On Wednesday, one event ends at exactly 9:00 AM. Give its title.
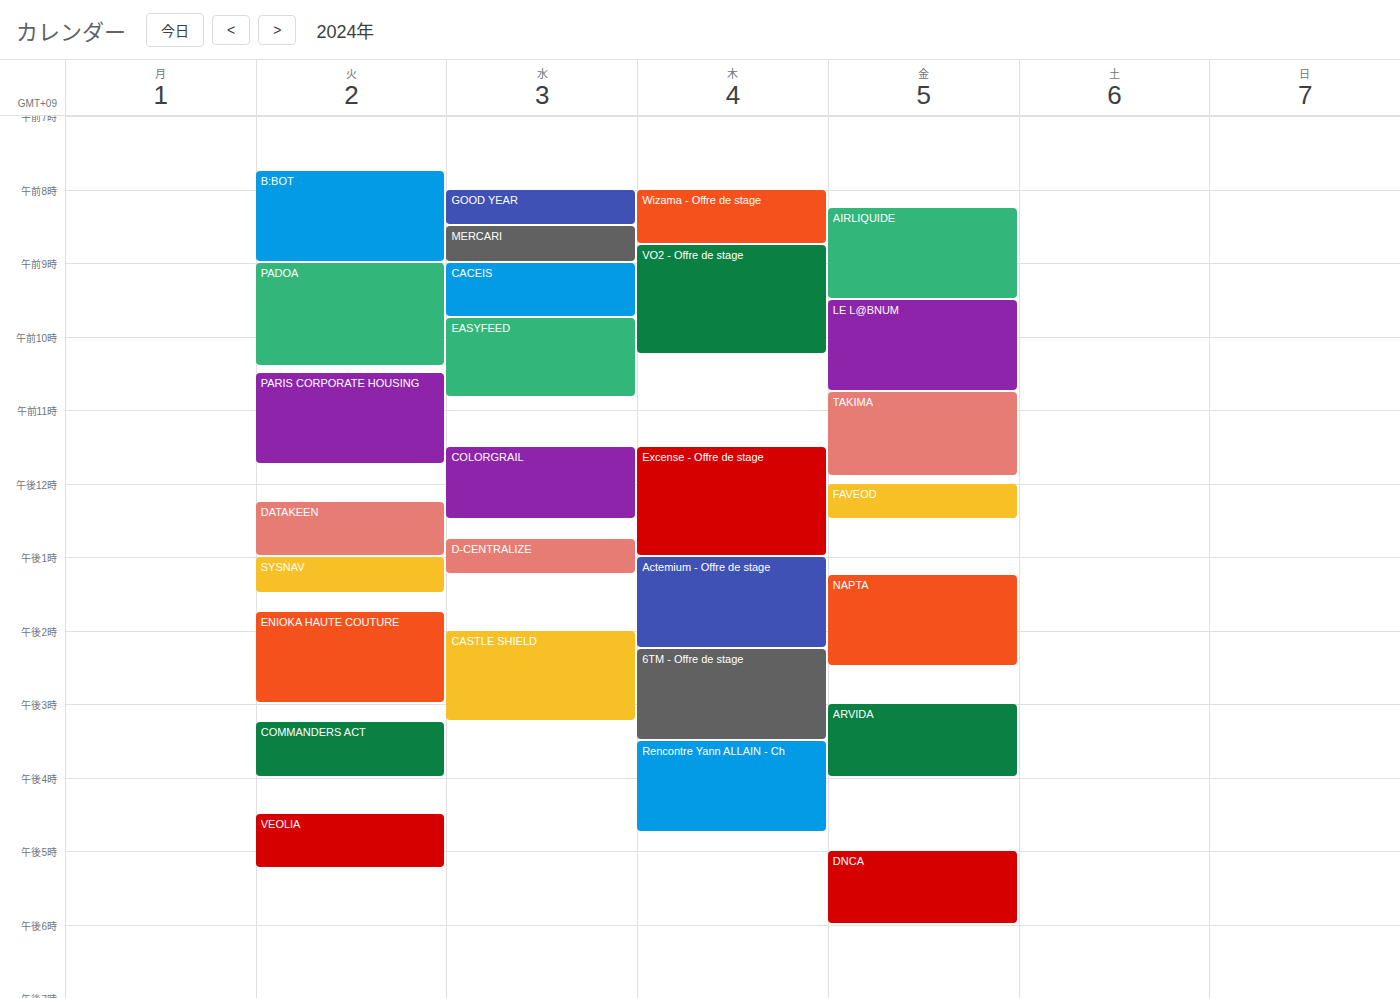
"MERCARI"